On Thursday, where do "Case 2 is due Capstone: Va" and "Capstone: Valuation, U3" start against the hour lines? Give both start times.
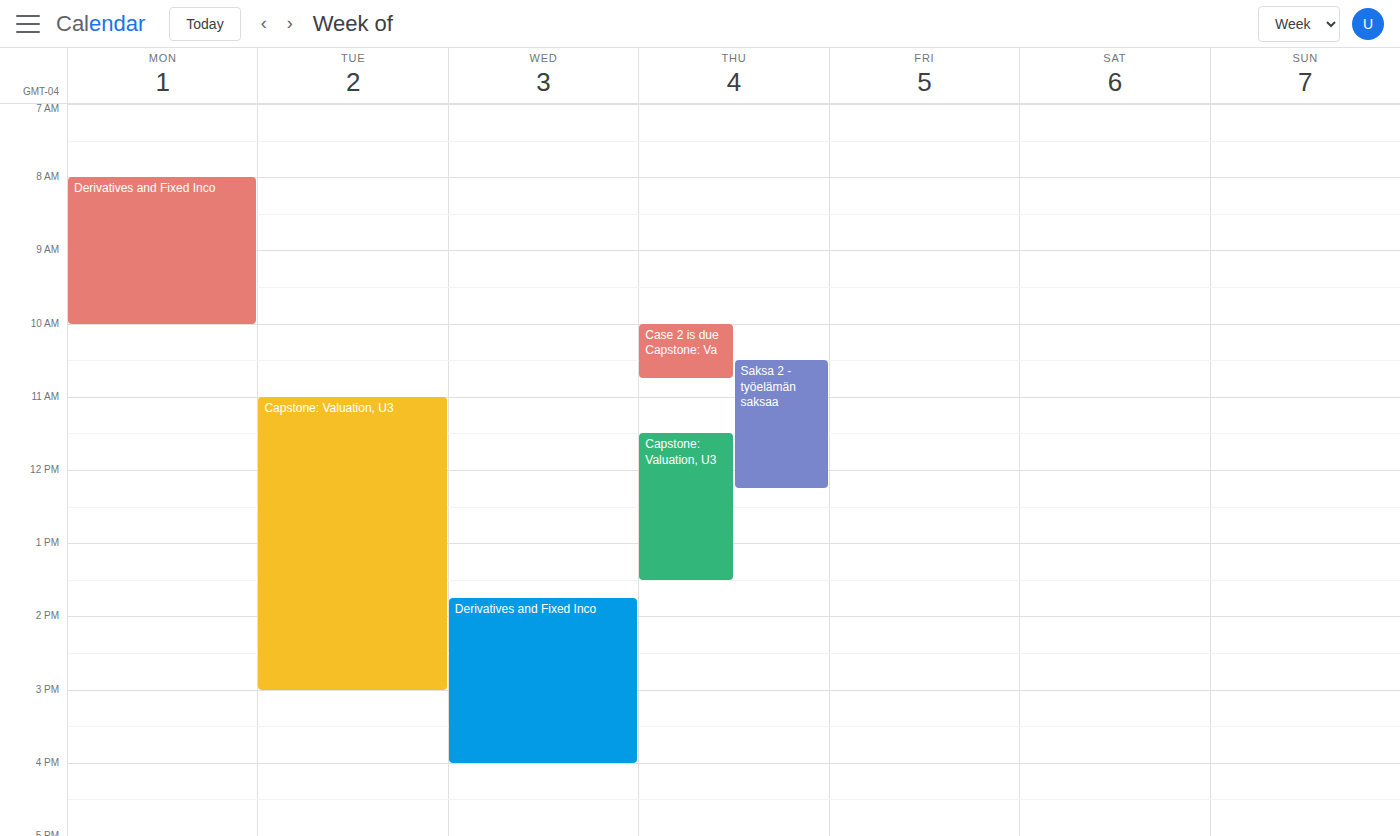
"Case 2 is due Capstone: Va": 10:00, exactly on the 10:00 line. "Capstone: Valuation, U3": 11:30, halfway between the 11:00 and 12:00 lines.